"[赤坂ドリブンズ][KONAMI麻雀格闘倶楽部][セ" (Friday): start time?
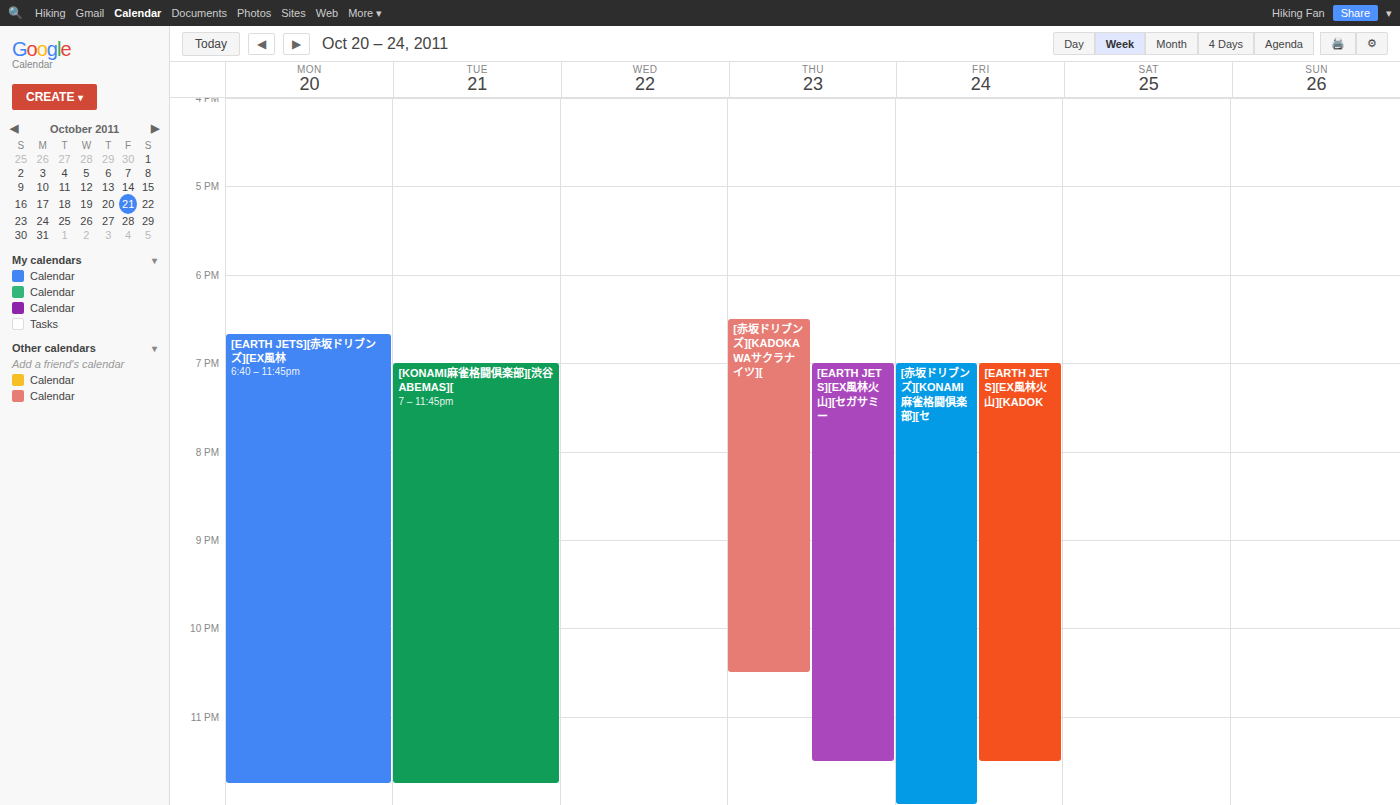
7:00 PM